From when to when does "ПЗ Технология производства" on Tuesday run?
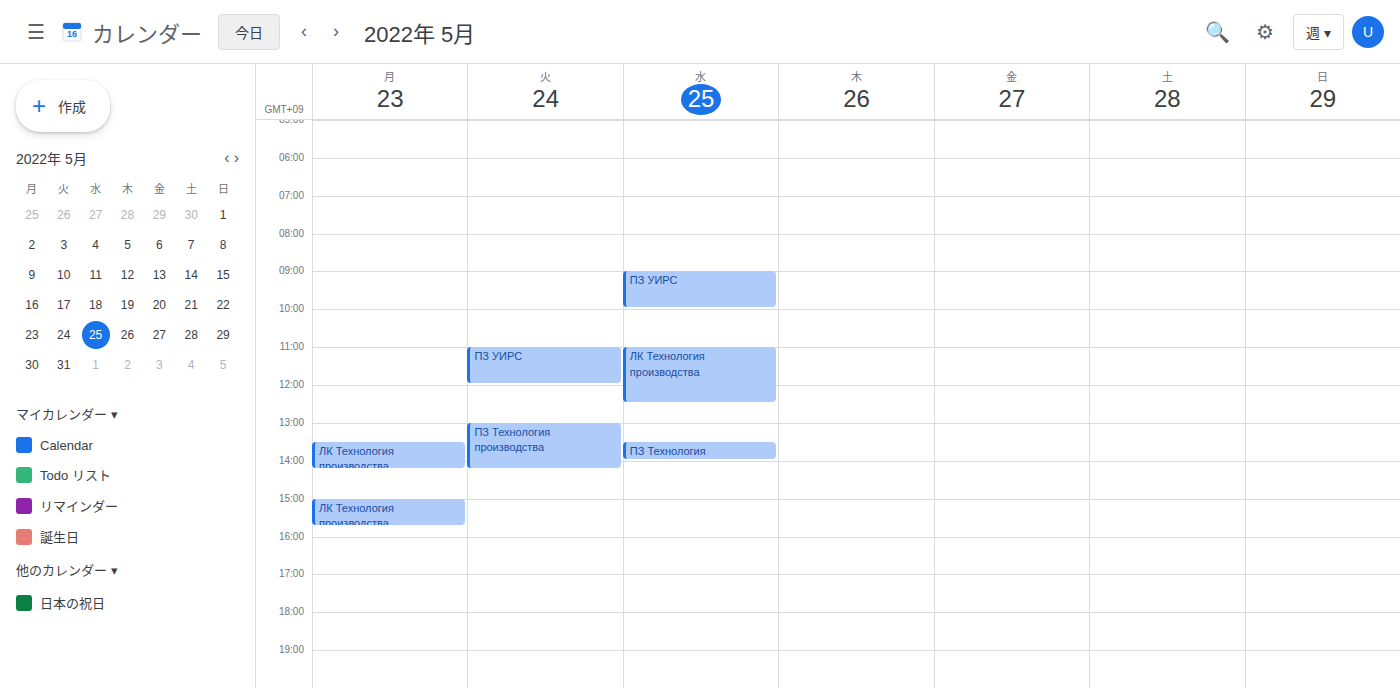
1:00 PM to 2:15 PM